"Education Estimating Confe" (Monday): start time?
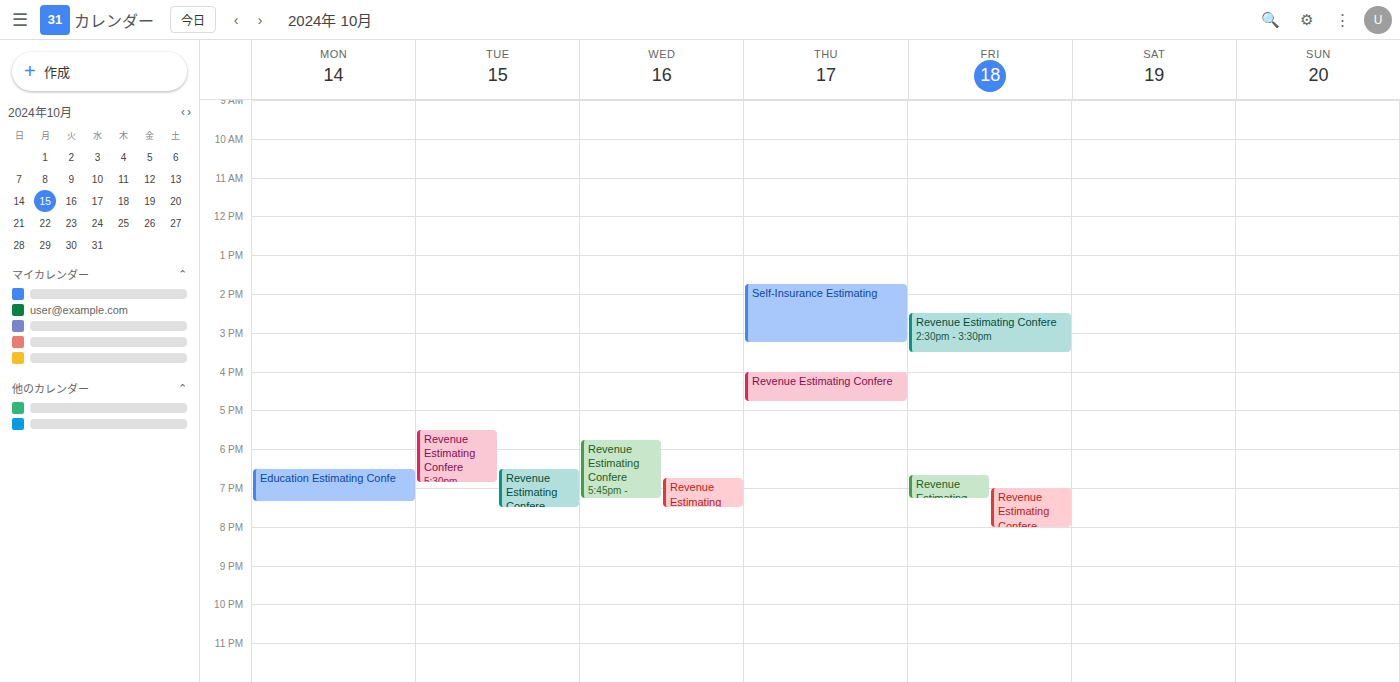
6:30 PM